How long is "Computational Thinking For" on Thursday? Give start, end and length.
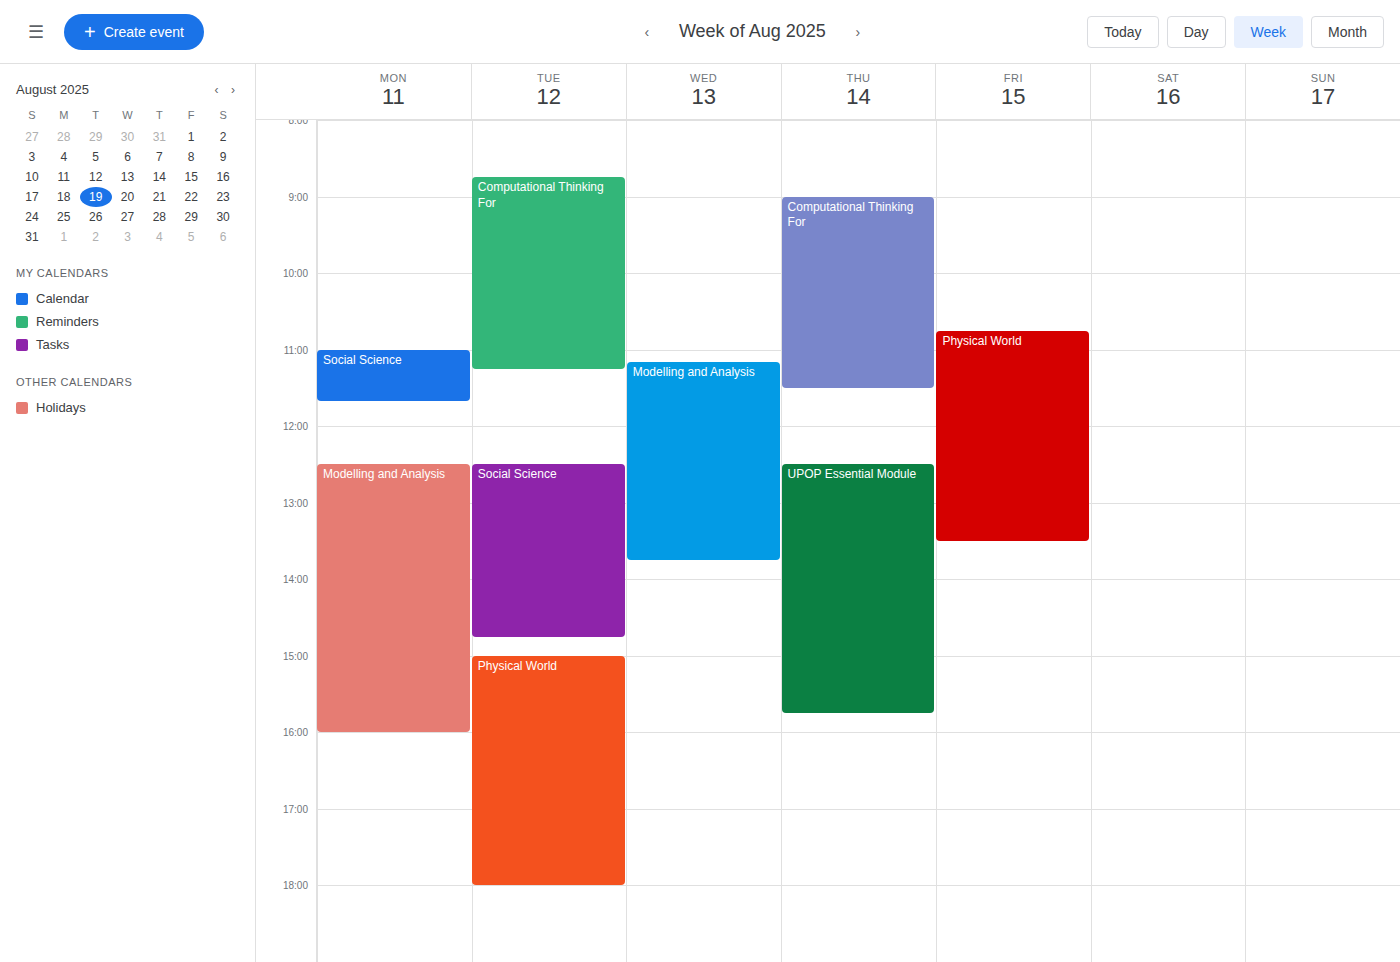
9:00 AM to 11:30 AM, 2 hours 30 minutes